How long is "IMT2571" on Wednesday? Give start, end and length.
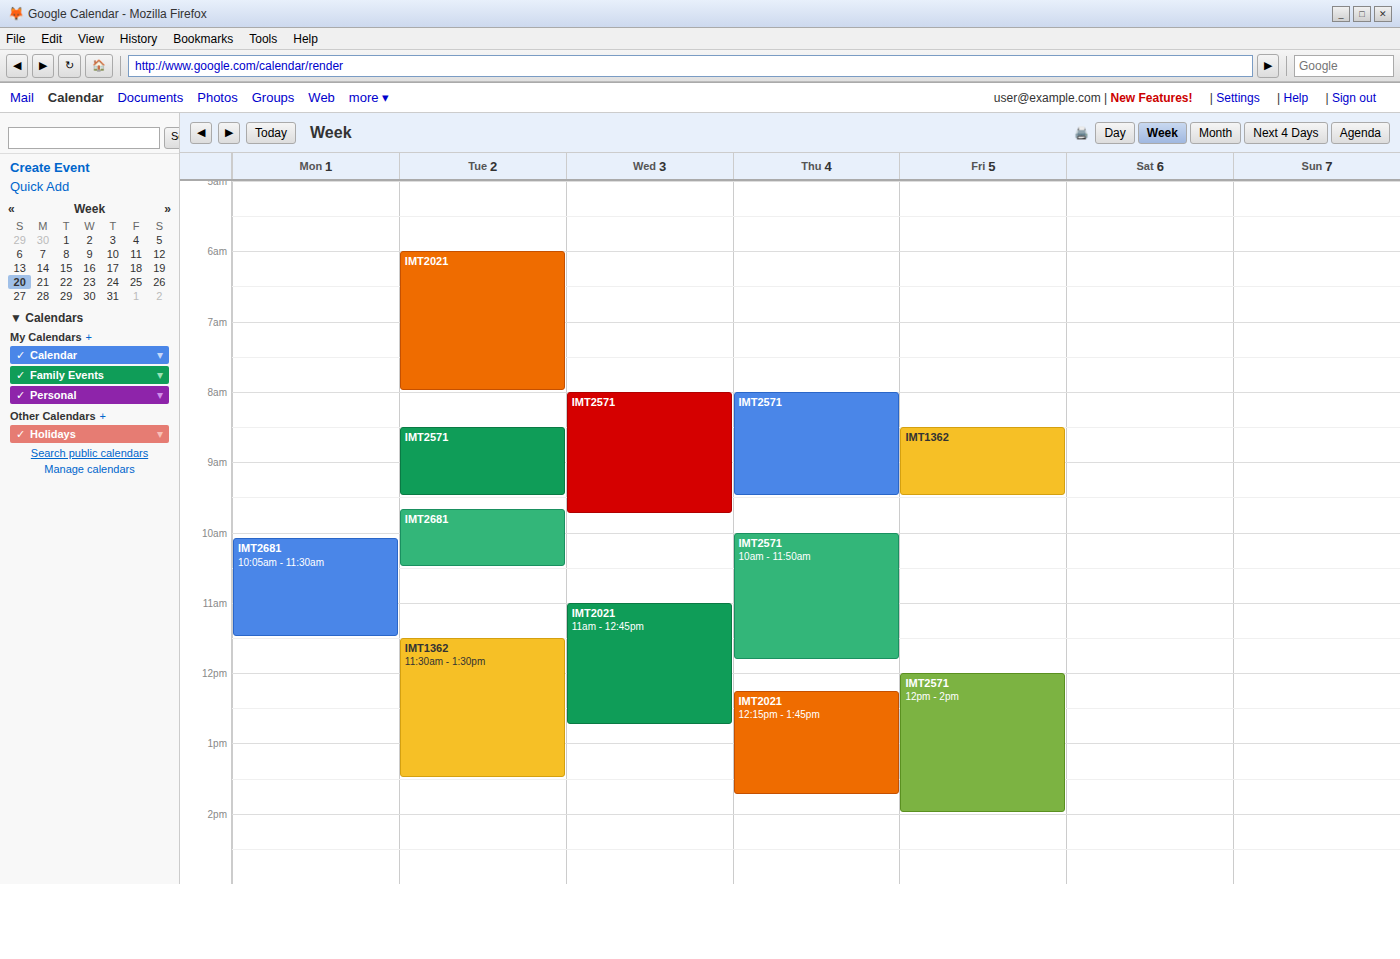
8:00 AM to 9:45 AM, 1 hour 45 minutes